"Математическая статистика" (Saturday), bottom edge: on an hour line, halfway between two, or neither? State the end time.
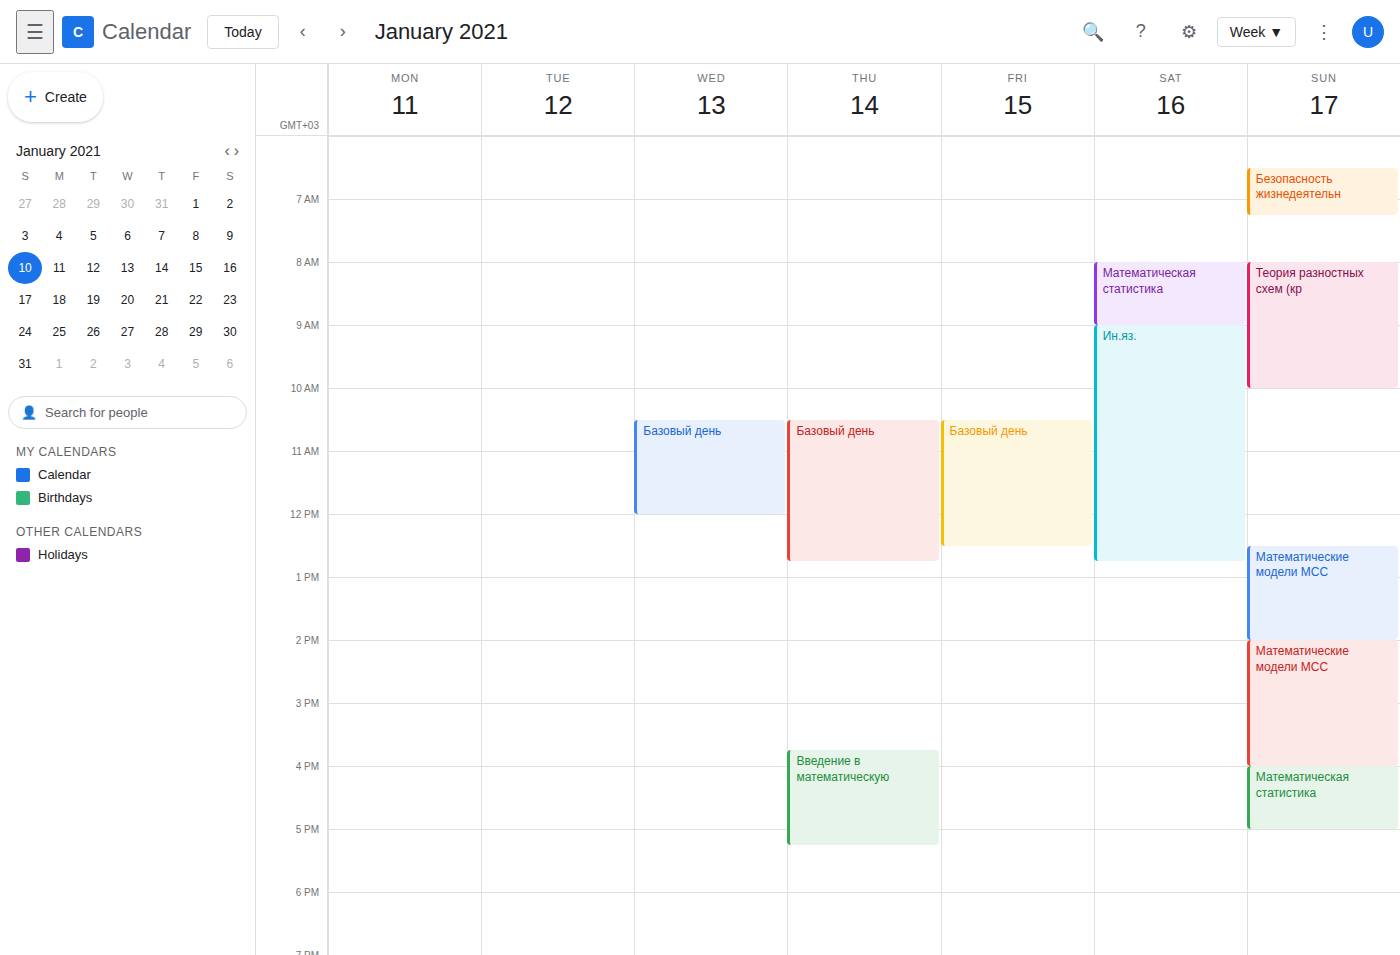
09:00 -- exactly on the 09:00 line.